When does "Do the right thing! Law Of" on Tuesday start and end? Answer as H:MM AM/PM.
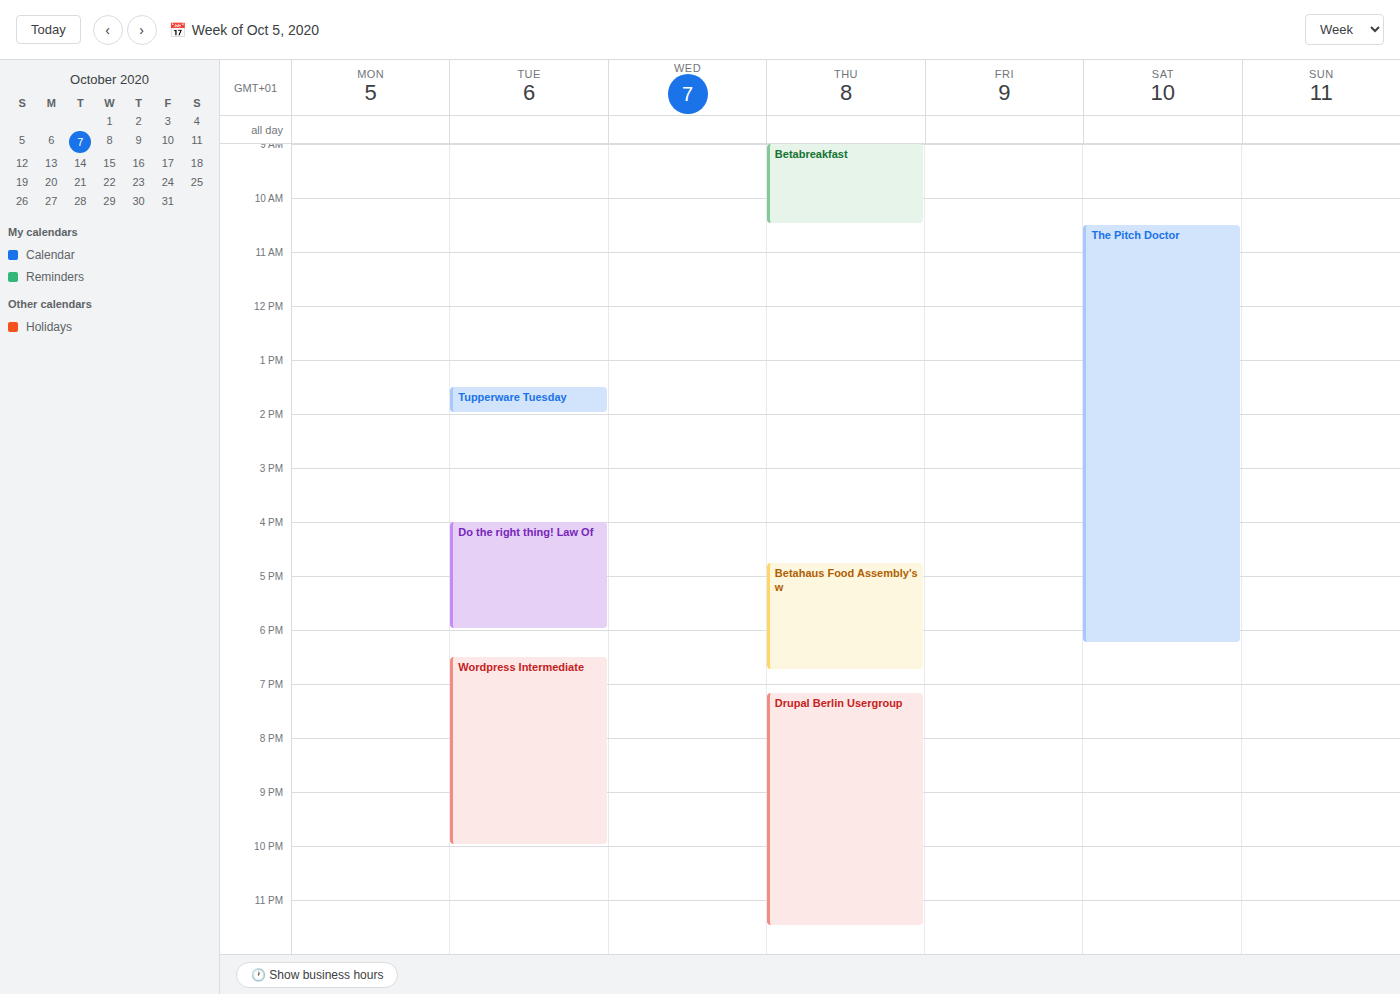
4:00 PM to 6:00 PM